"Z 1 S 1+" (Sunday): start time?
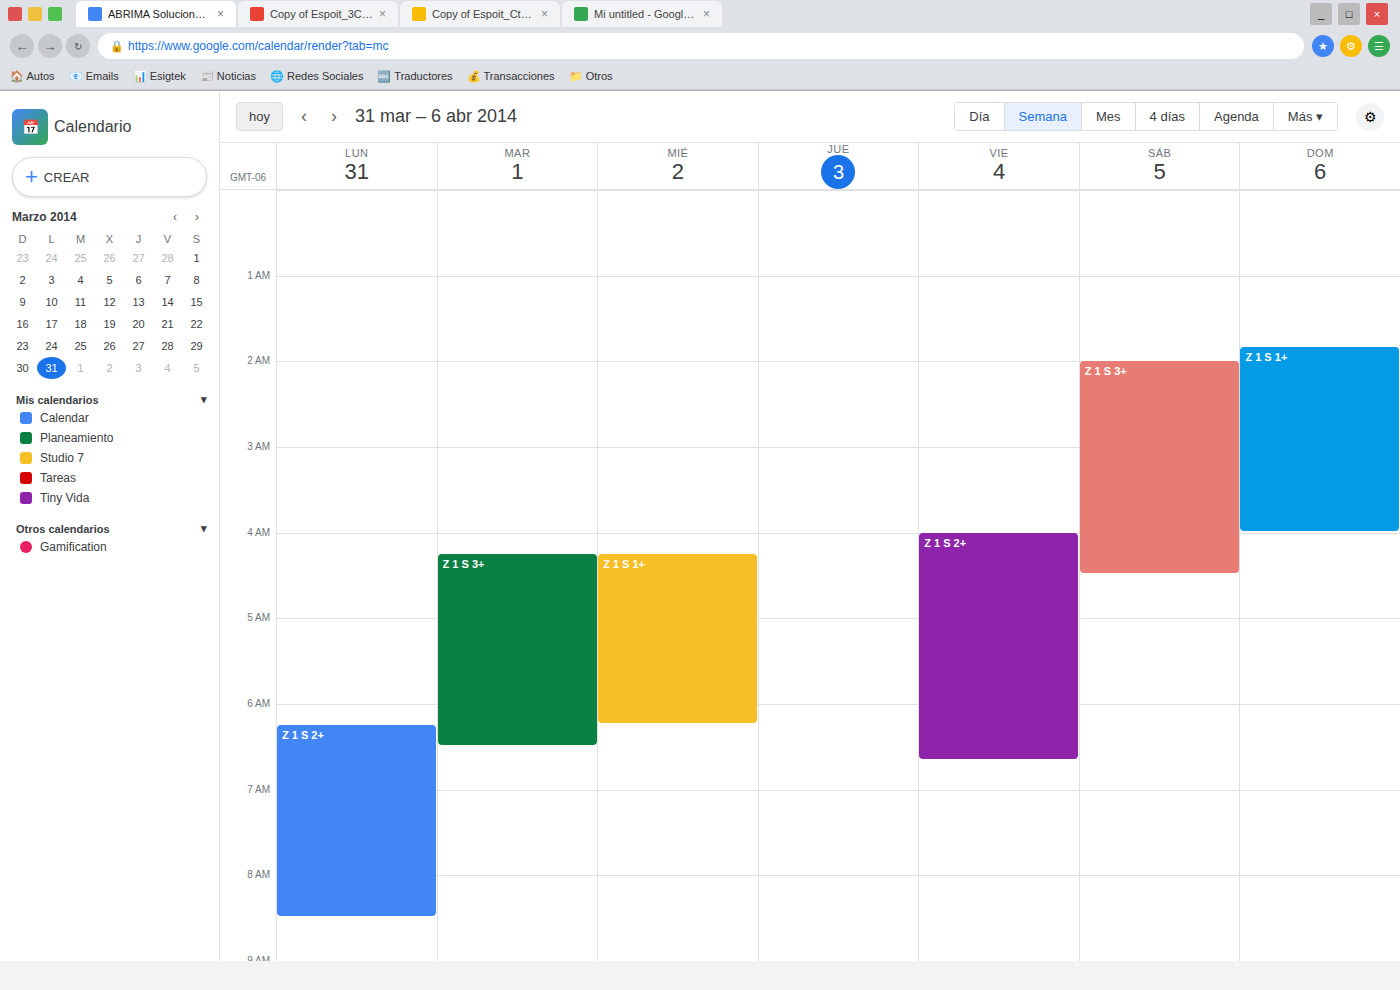
1:50 AM